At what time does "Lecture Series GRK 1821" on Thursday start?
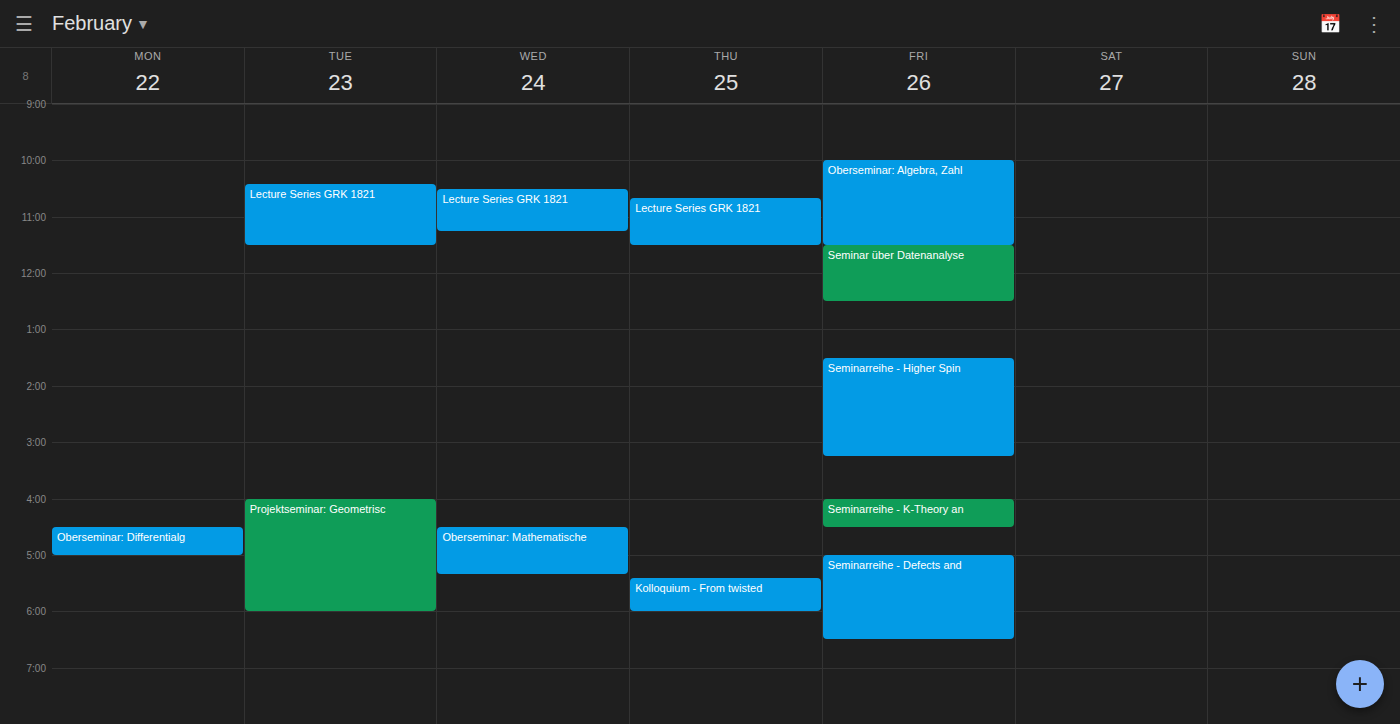
10:40 AM